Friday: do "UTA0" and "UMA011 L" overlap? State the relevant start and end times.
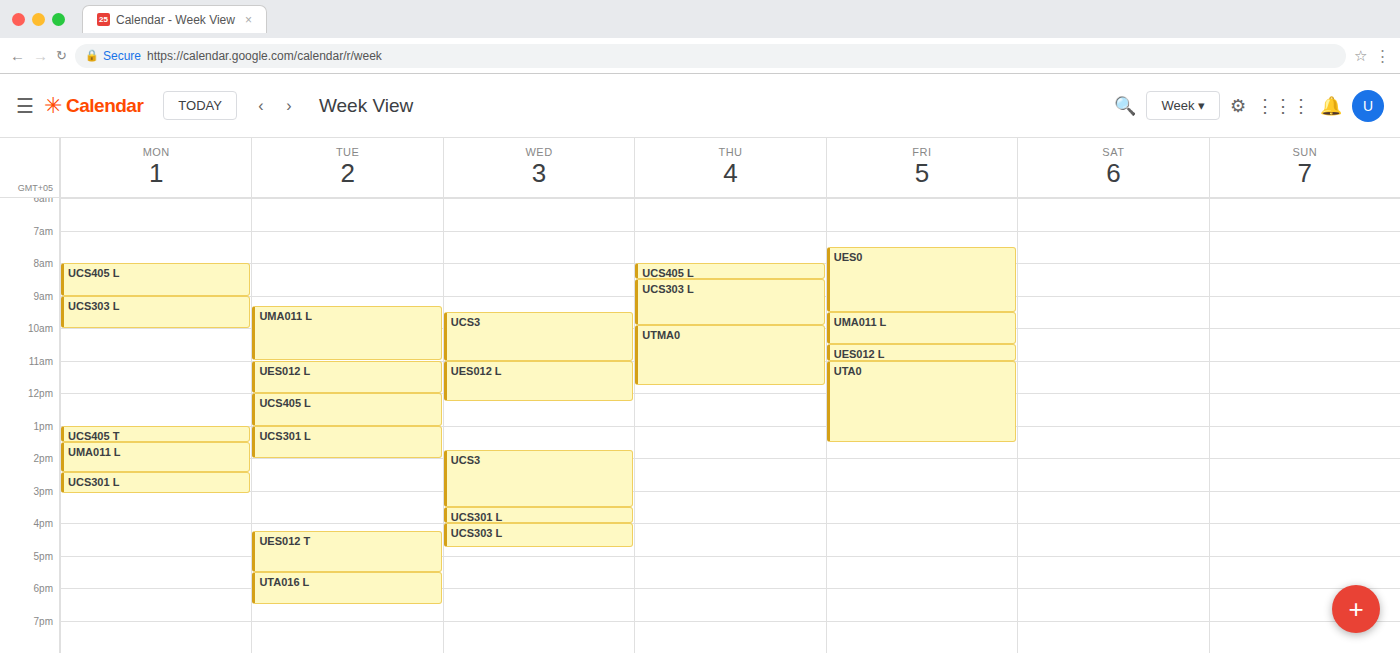
"UMA011 L" ends at 10:30 AM and "UTA0" starts at 11:00 AM -- no overlap.